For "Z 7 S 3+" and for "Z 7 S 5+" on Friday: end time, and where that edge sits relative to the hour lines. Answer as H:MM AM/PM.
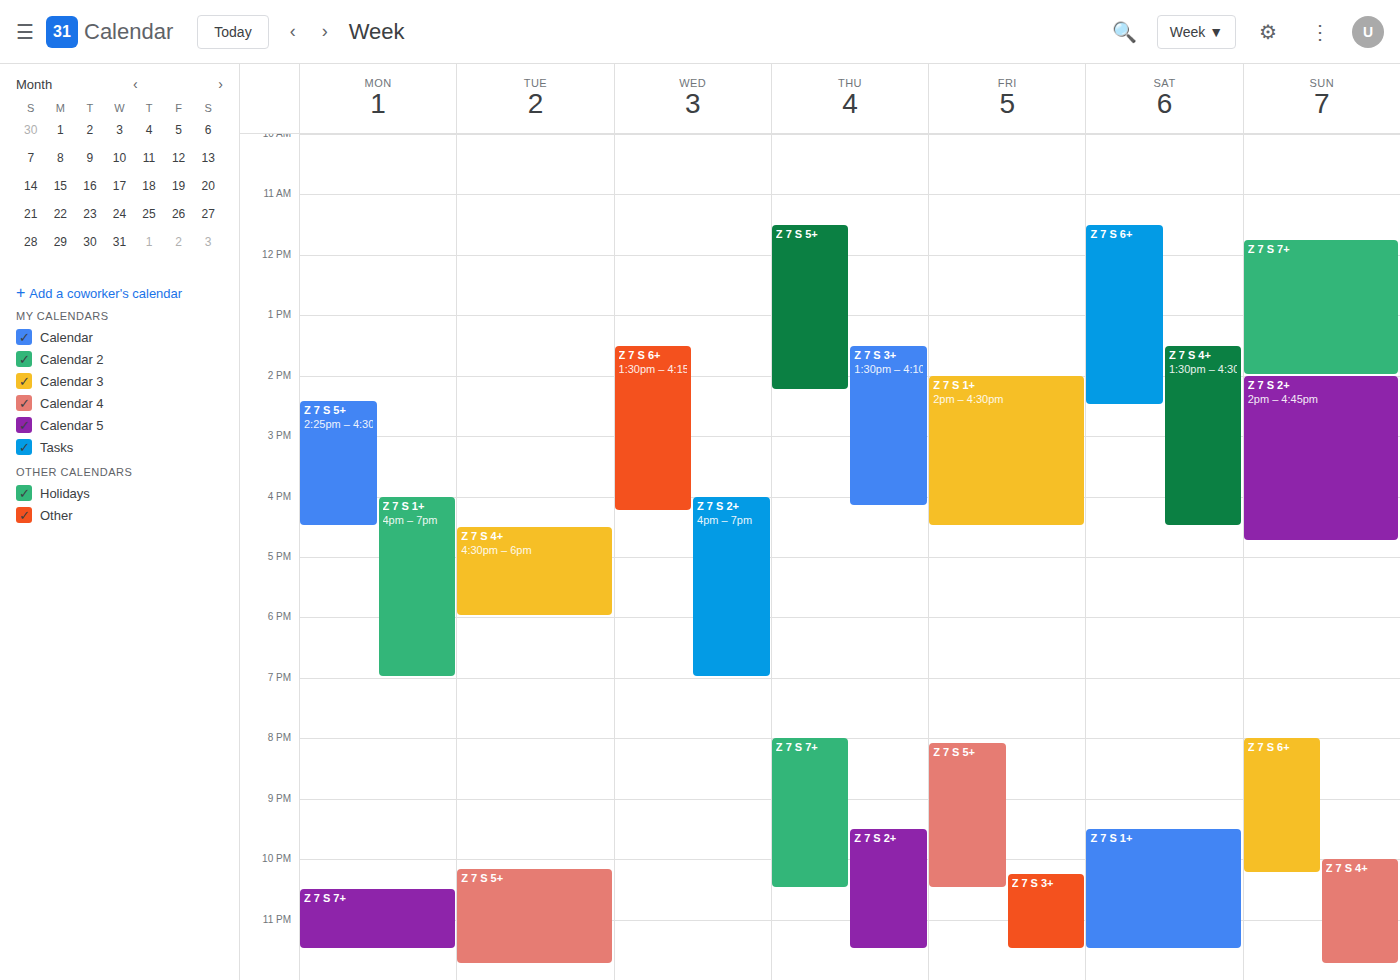
"Z 7 S 3+": 11:30 PM, halfway between the 11 PM and 12 AM lines. "Z 7 S 5+": 10:30 PM, halfway between the 10 PM and 11 PM lines.